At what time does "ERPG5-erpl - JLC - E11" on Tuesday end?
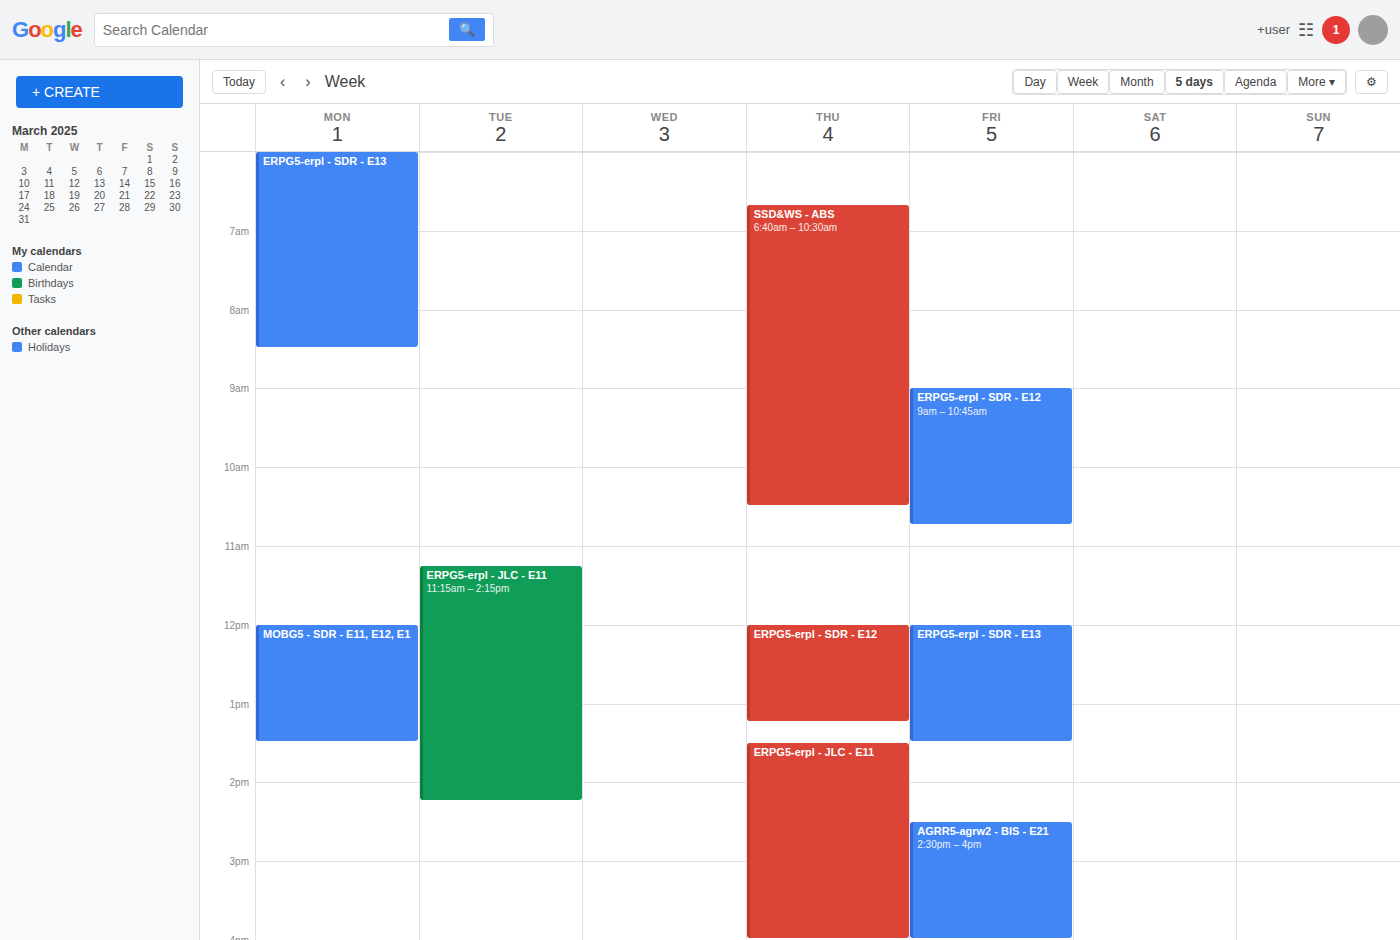
2:15 PM